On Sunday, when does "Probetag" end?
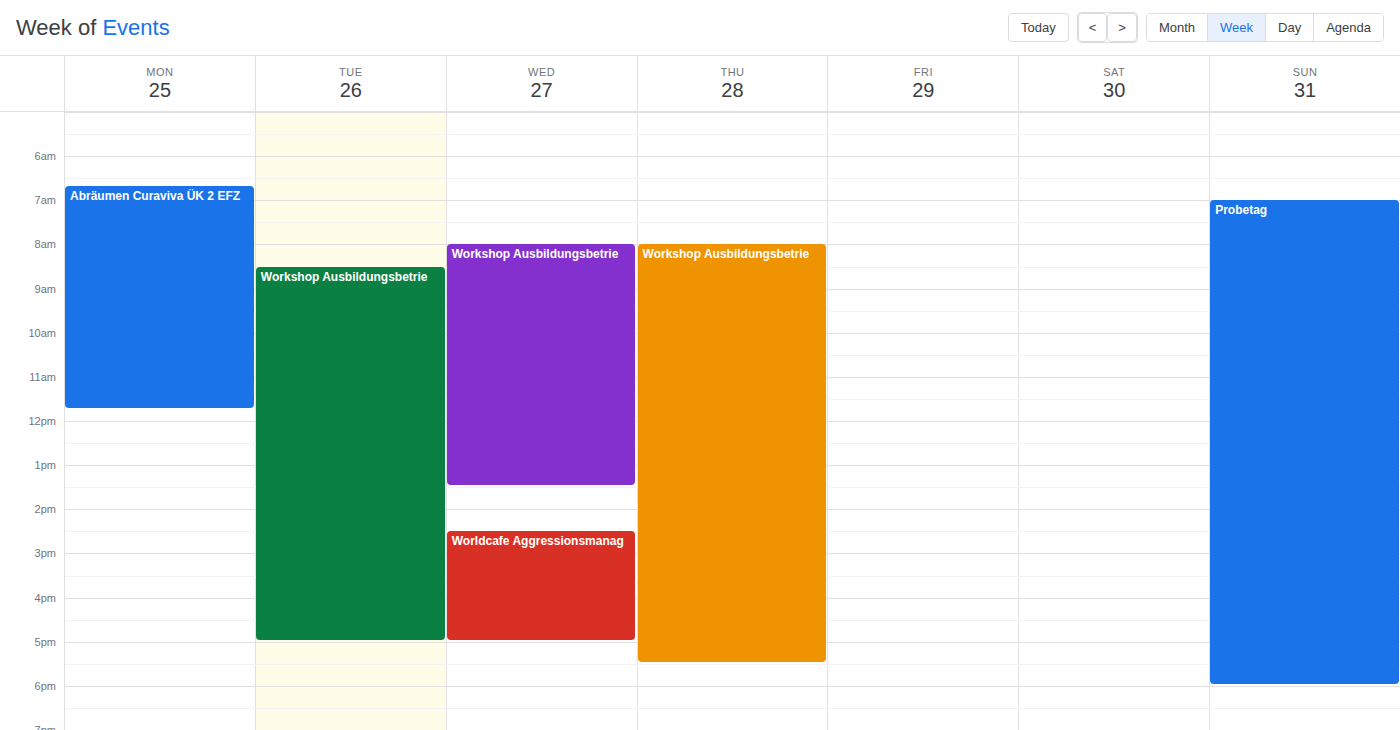
6:00 PM